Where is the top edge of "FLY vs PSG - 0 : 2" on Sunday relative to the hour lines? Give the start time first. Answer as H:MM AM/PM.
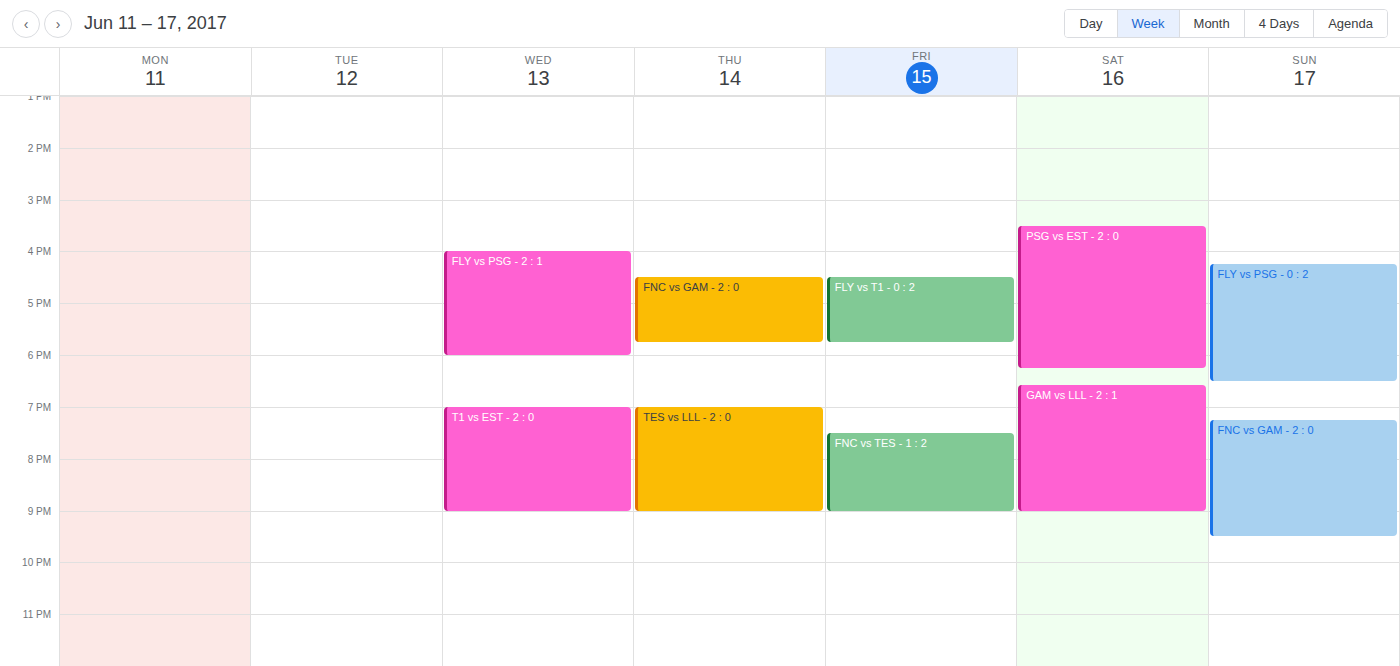
4:15 PM -- neither: a quarter of the way from the 4 PM line to the 5 PM line.